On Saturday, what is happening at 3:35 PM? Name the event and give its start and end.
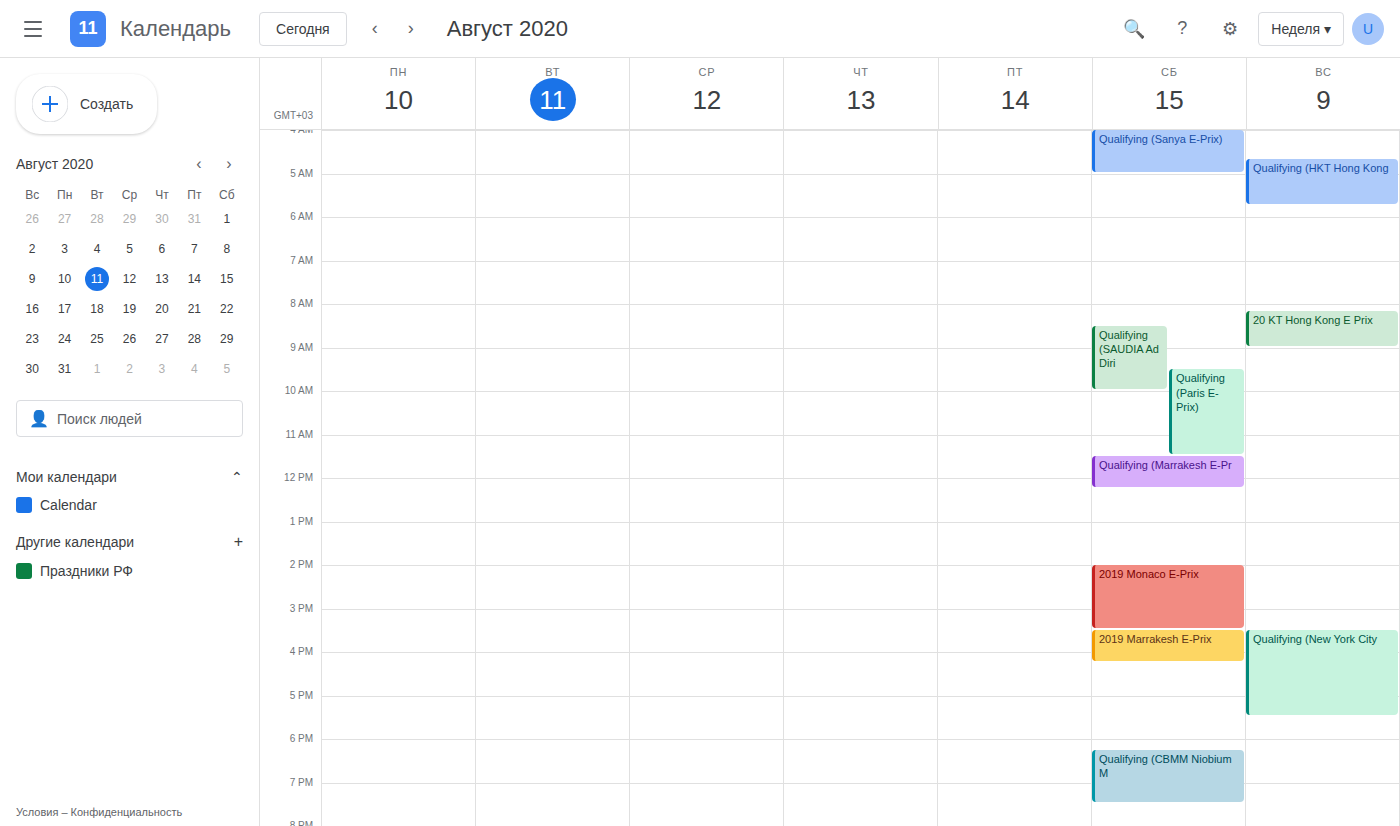
"2019 Marrakesh E-Prix", 3:30 PM to 4:15 PM